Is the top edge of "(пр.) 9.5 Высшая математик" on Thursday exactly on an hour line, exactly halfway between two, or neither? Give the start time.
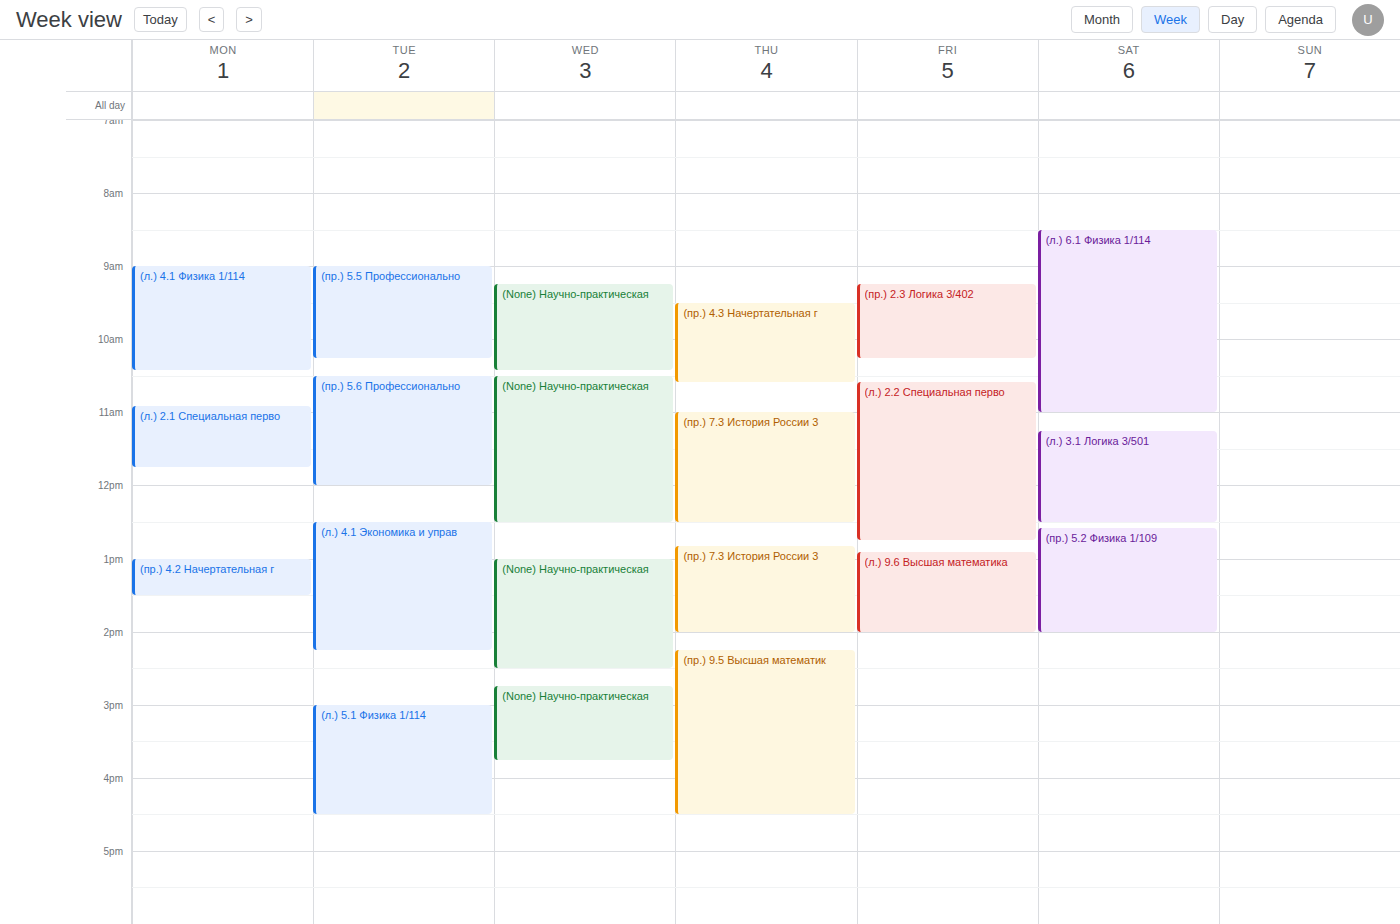
2:15 PM -- neither: a quarter of the way from the 2 PM line to the 3 PM line.